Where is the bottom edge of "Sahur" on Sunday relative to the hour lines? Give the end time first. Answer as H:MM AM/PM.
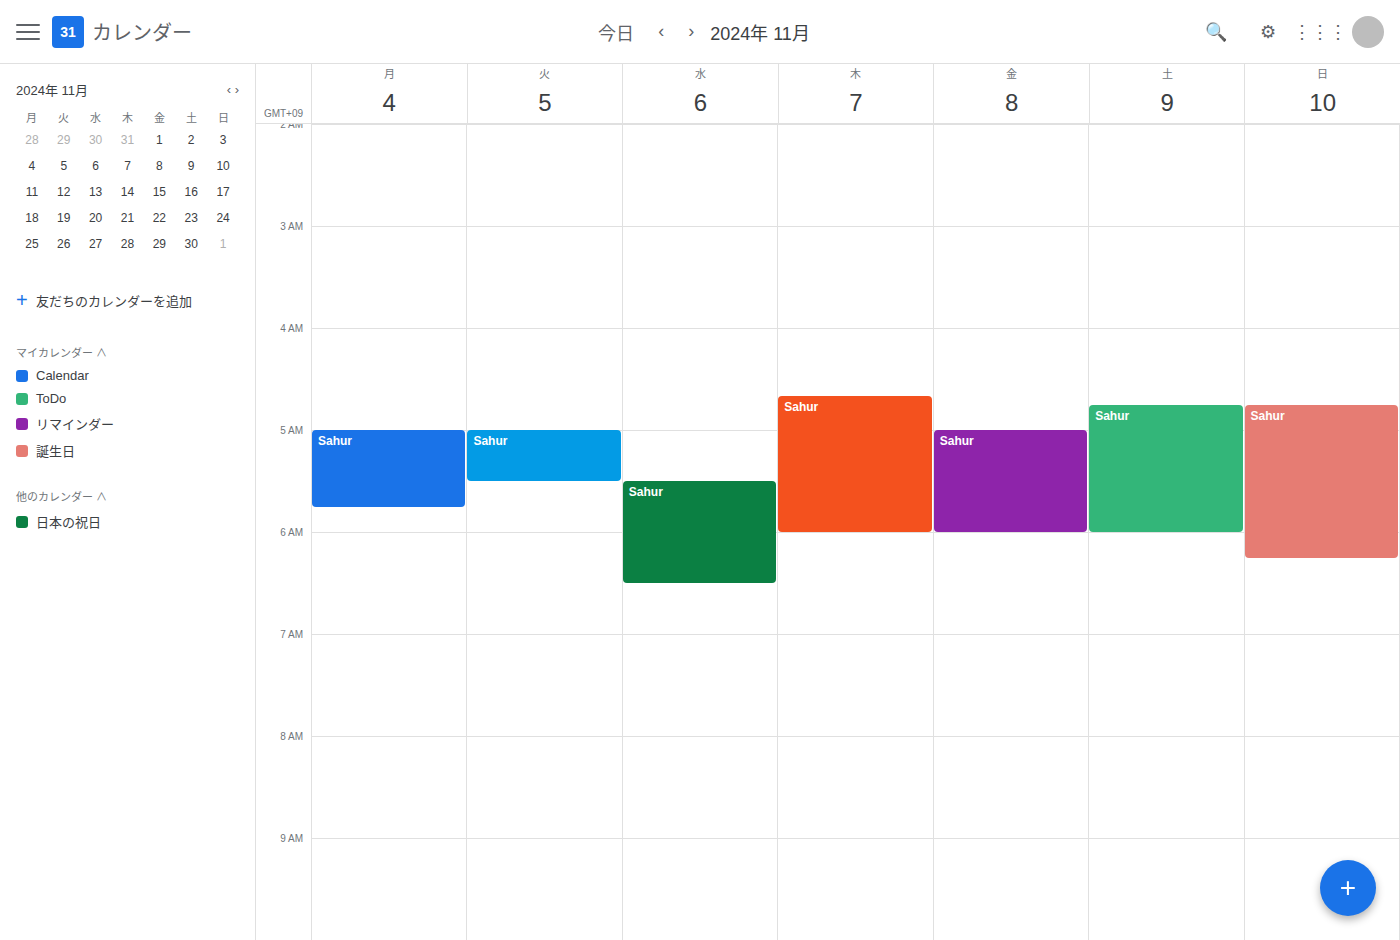
6:15 AM -- neither: a quarter of the way from the 6 AM line to the 7 AM line.